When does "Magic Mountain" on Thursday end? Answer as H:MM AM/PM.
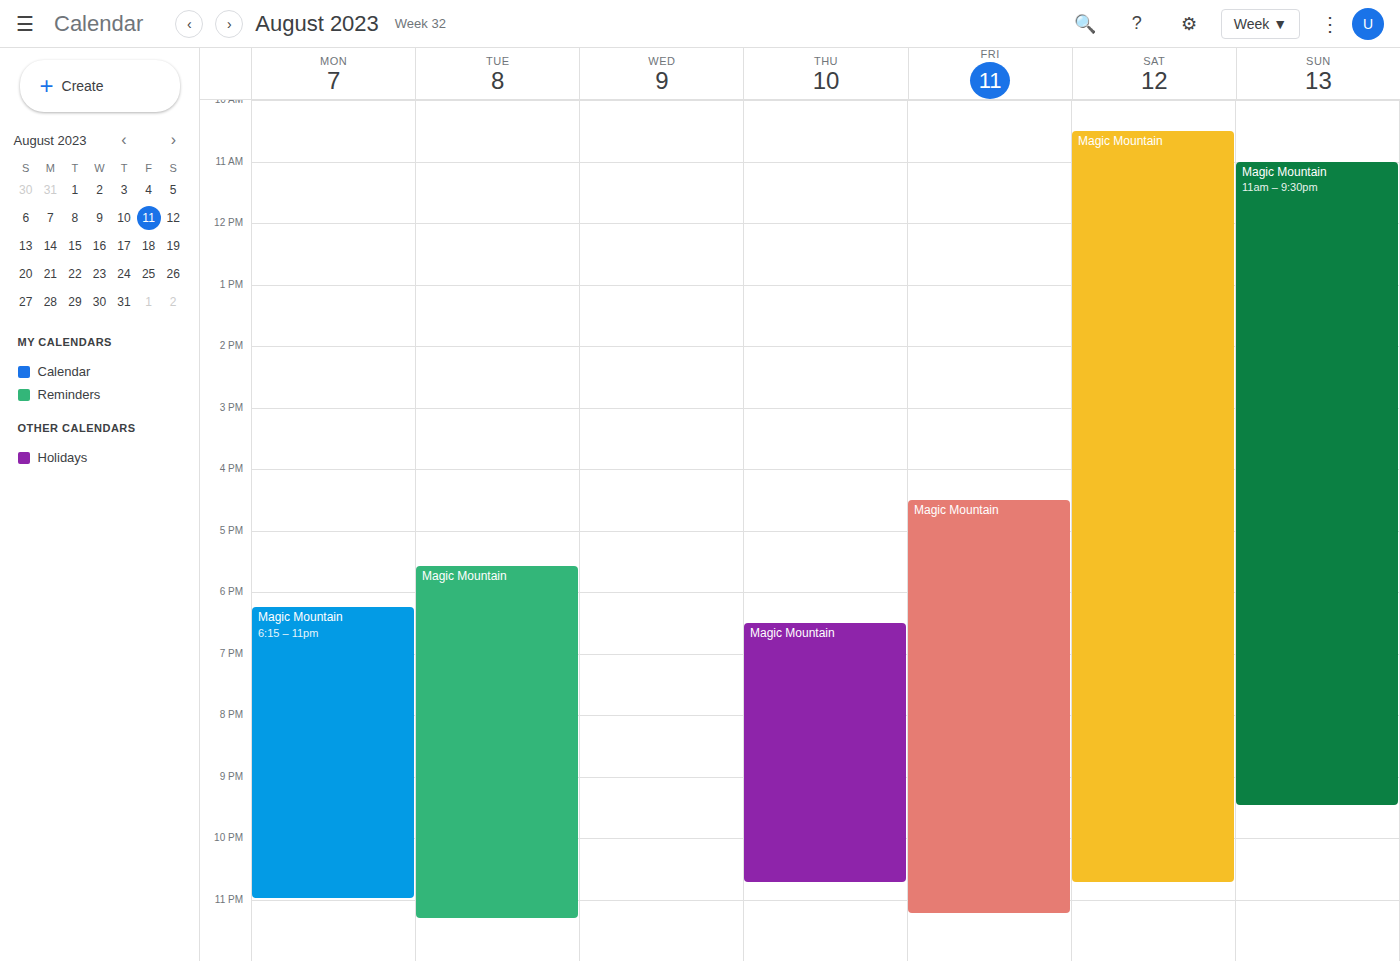
10:45 PM